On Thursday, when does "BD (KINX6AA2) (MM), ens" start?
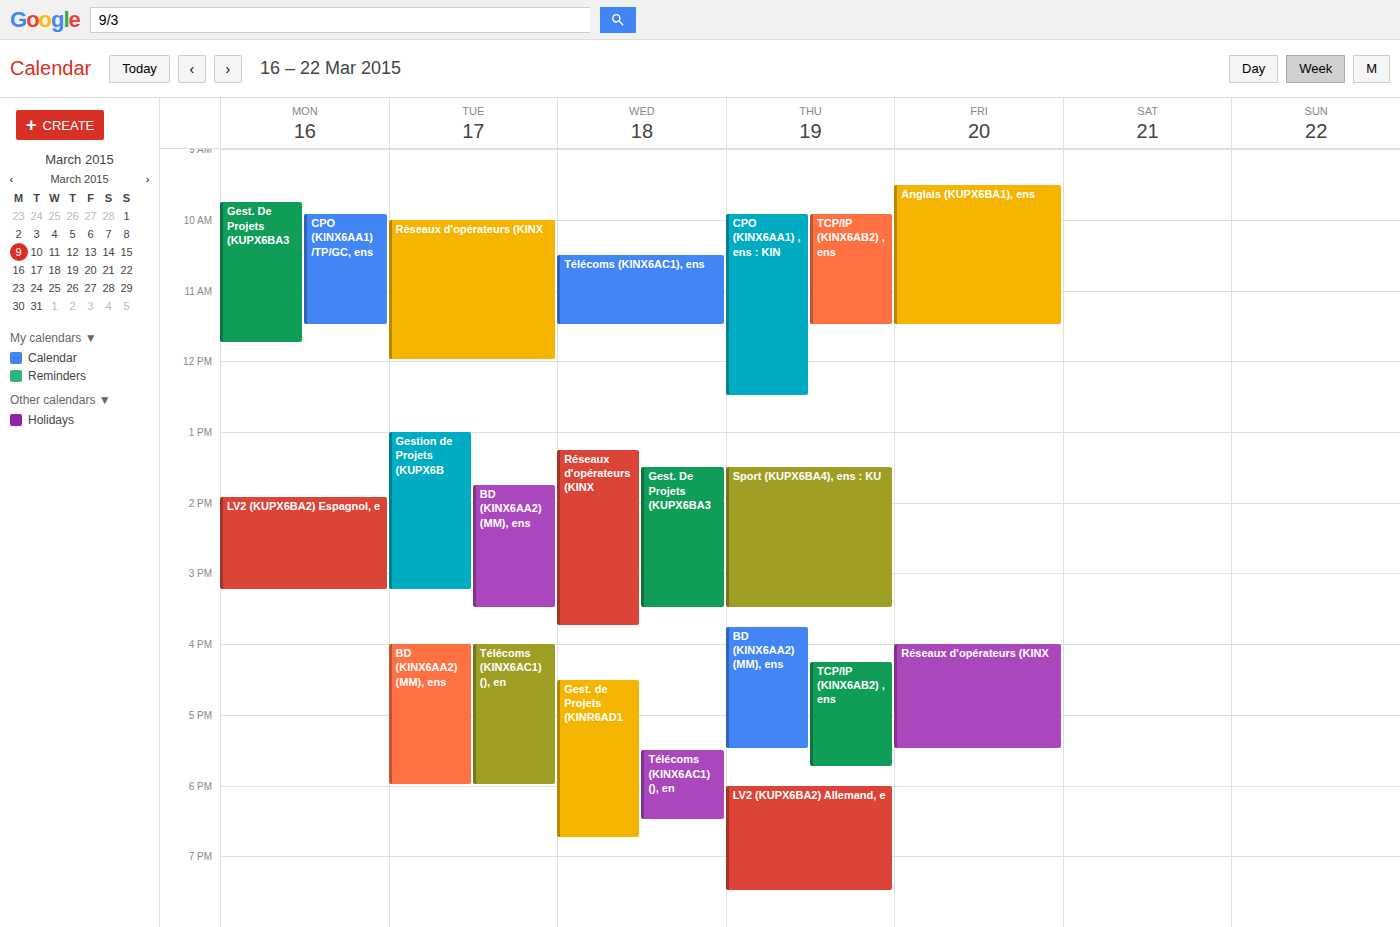
3:45 PM